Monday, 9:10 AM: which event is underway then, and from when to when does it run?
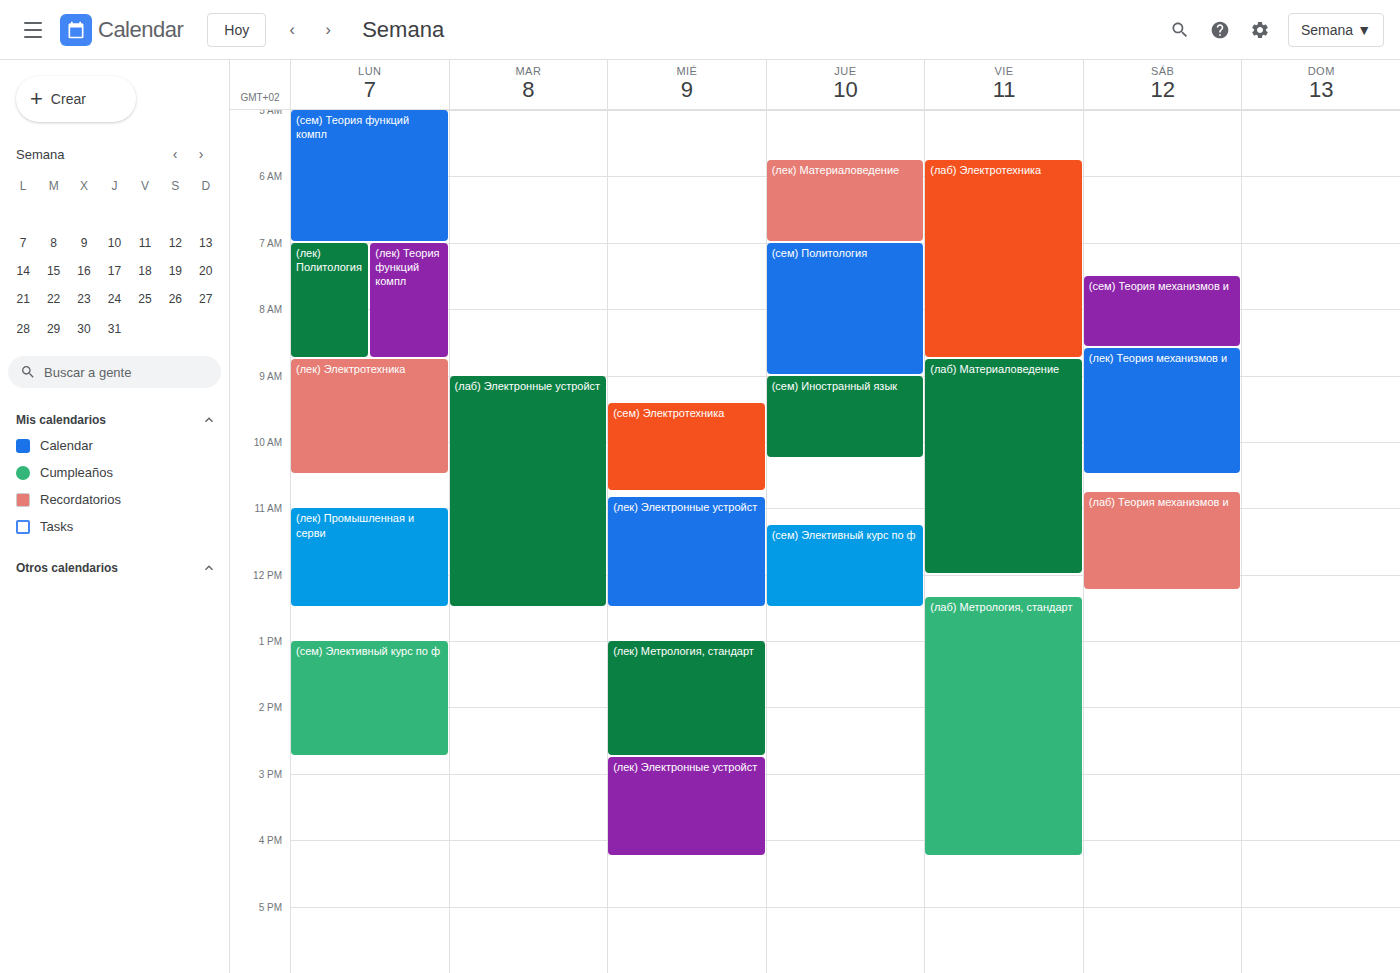
"(лек) Электротехника", 8:45 AM to 10:30 AM